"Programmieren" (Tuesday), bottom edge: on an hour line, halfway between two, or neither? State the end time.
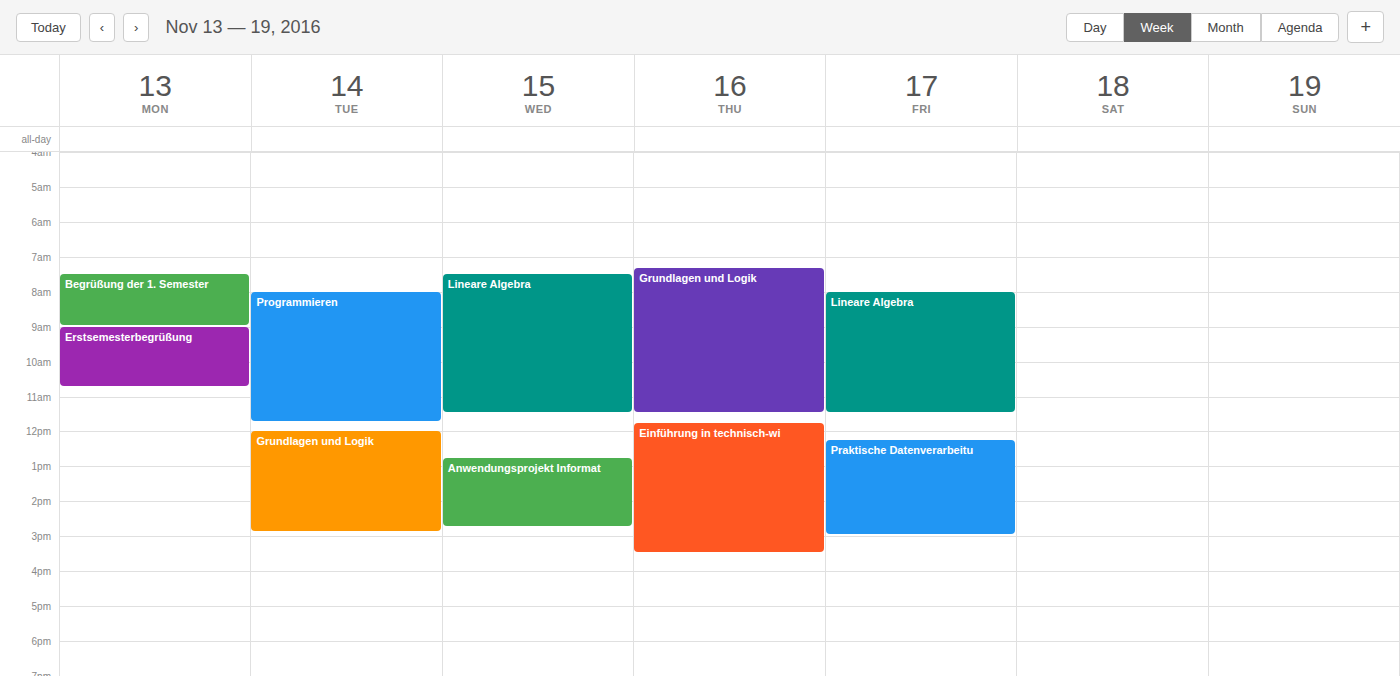
11:45 AM -- neither: three quarters of the way from the 11 AM line to the 12 PM line.